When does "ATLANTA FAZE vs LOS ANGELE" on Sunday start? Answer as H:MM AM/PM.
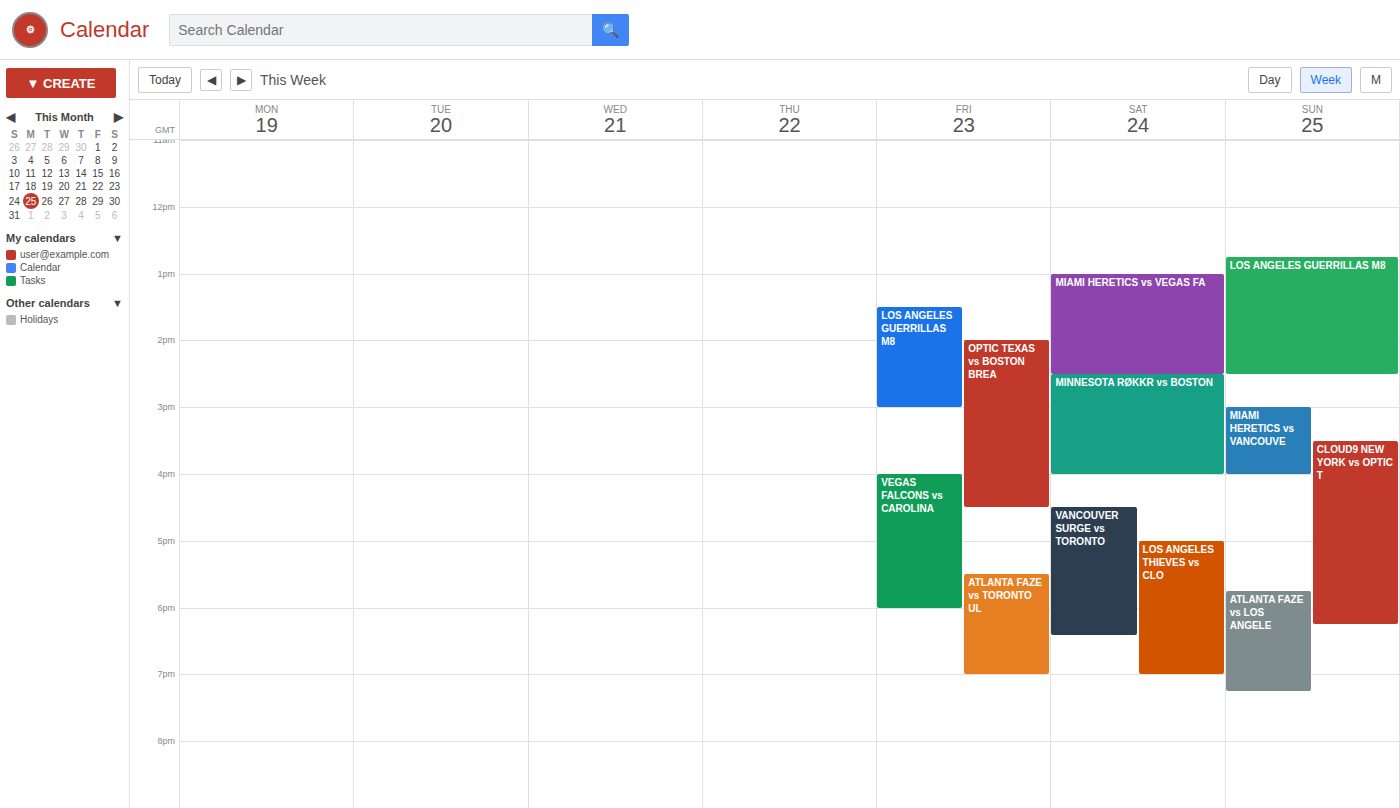
5:45 PM